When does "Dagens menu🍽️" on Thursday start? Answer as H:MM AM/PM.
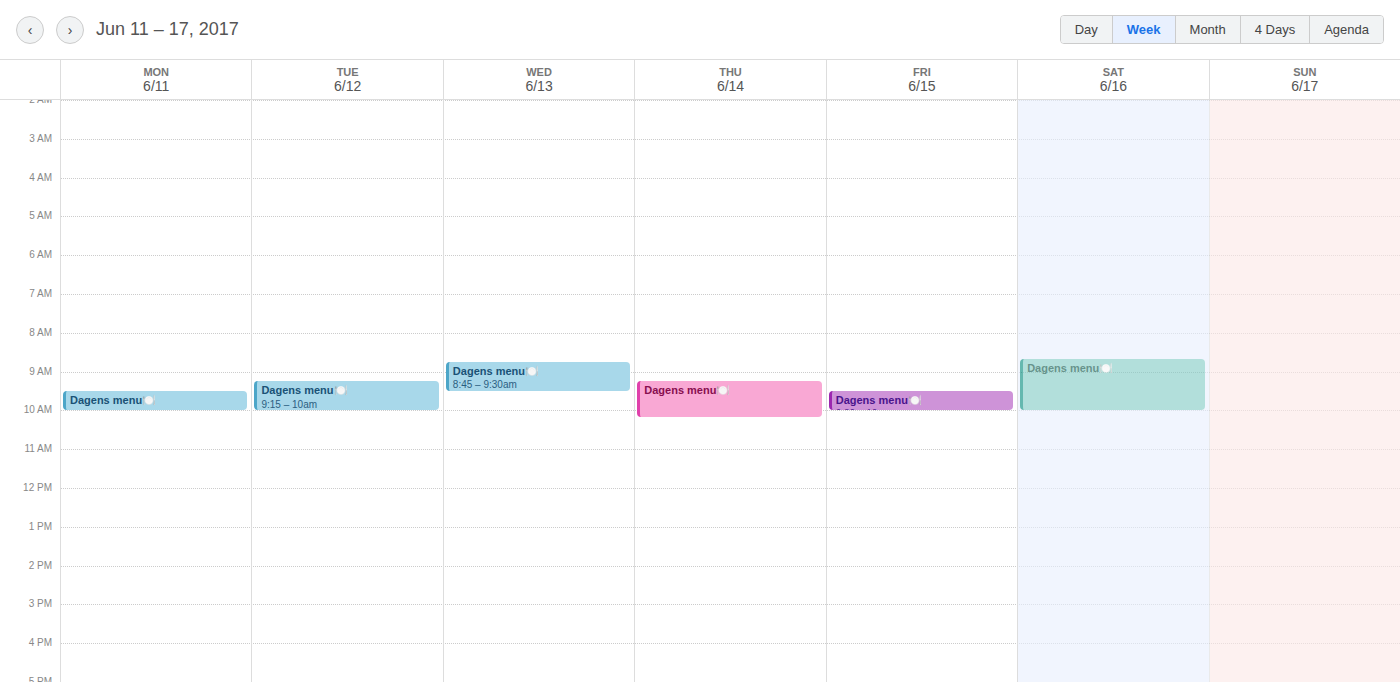
9:15 AM